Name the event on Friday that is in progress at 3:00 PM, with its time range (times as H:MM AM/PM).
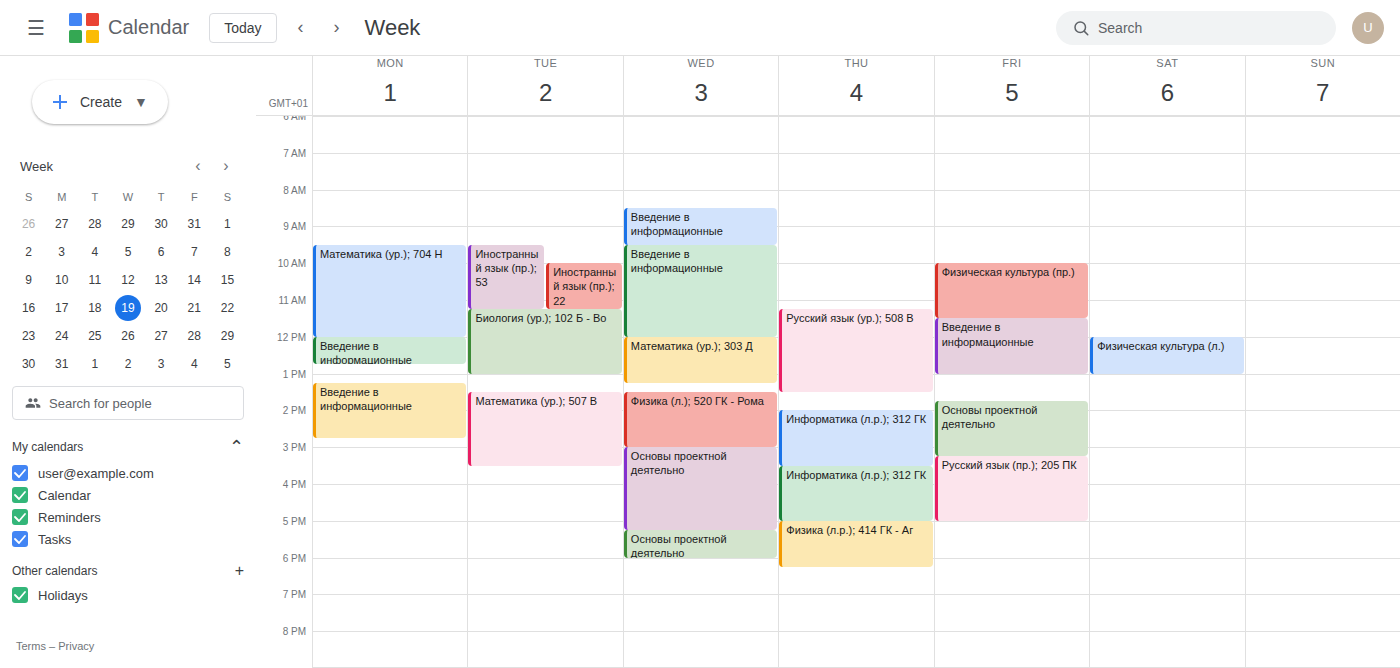
"Основы проектной деятельно", 1:45 PM to 3:15 PM